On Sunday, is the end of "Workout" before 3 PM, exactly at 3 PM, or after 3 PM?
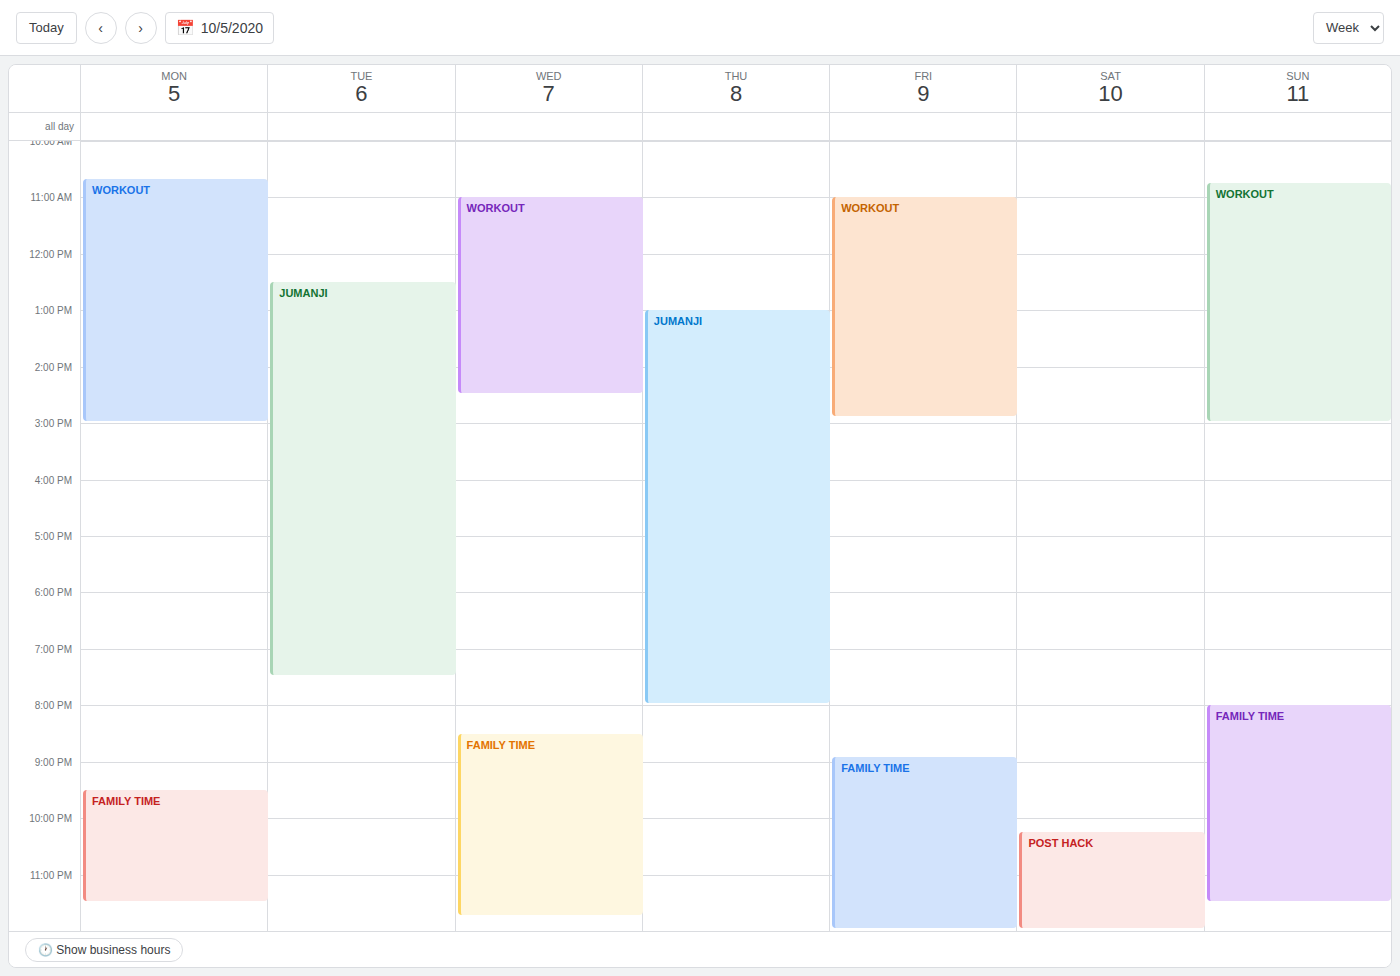
3:00 PM -- exactly at 3 PM, on the 3 PM line.